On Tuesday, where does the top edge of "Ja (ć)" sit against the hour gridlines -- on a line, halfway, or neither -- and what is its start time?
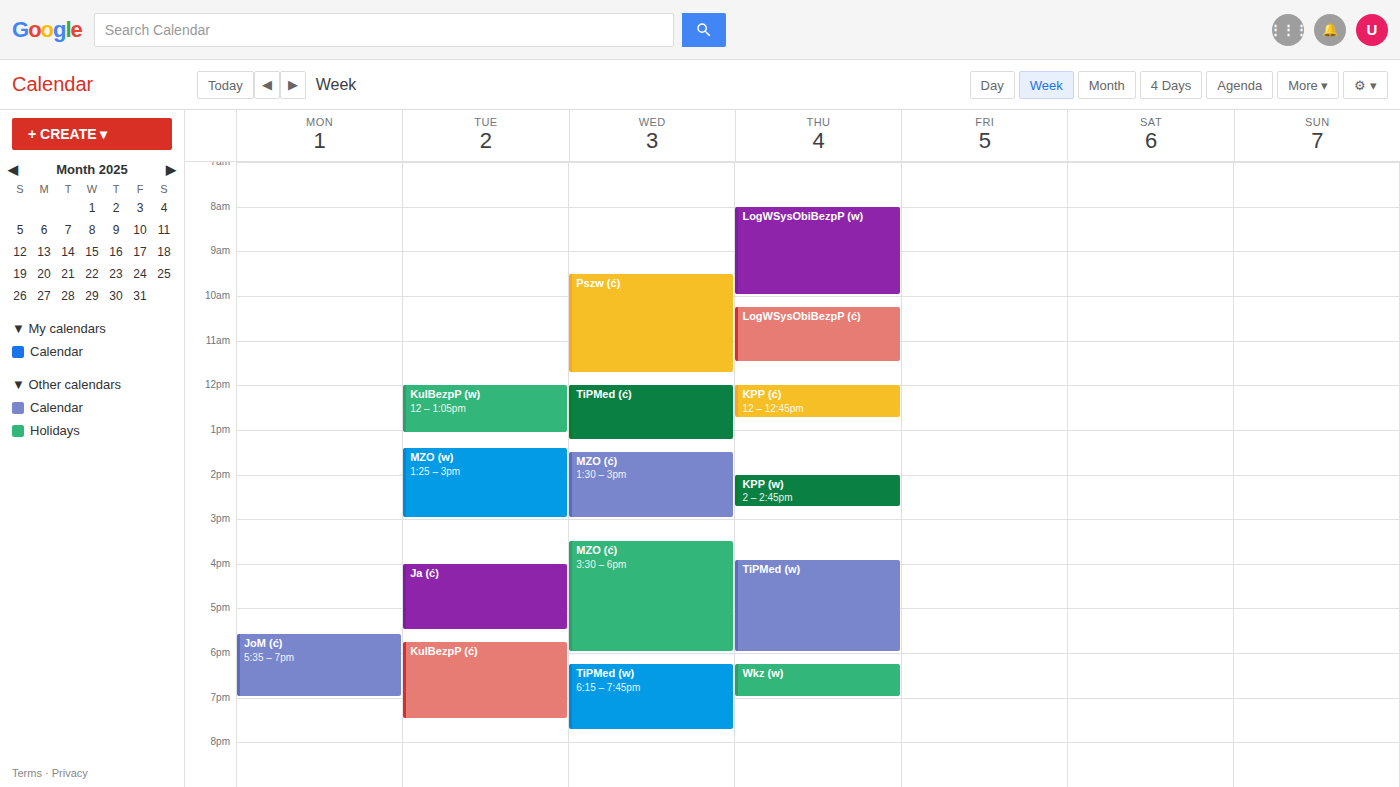
4:00 PM -- exactly on the 4 PM line.